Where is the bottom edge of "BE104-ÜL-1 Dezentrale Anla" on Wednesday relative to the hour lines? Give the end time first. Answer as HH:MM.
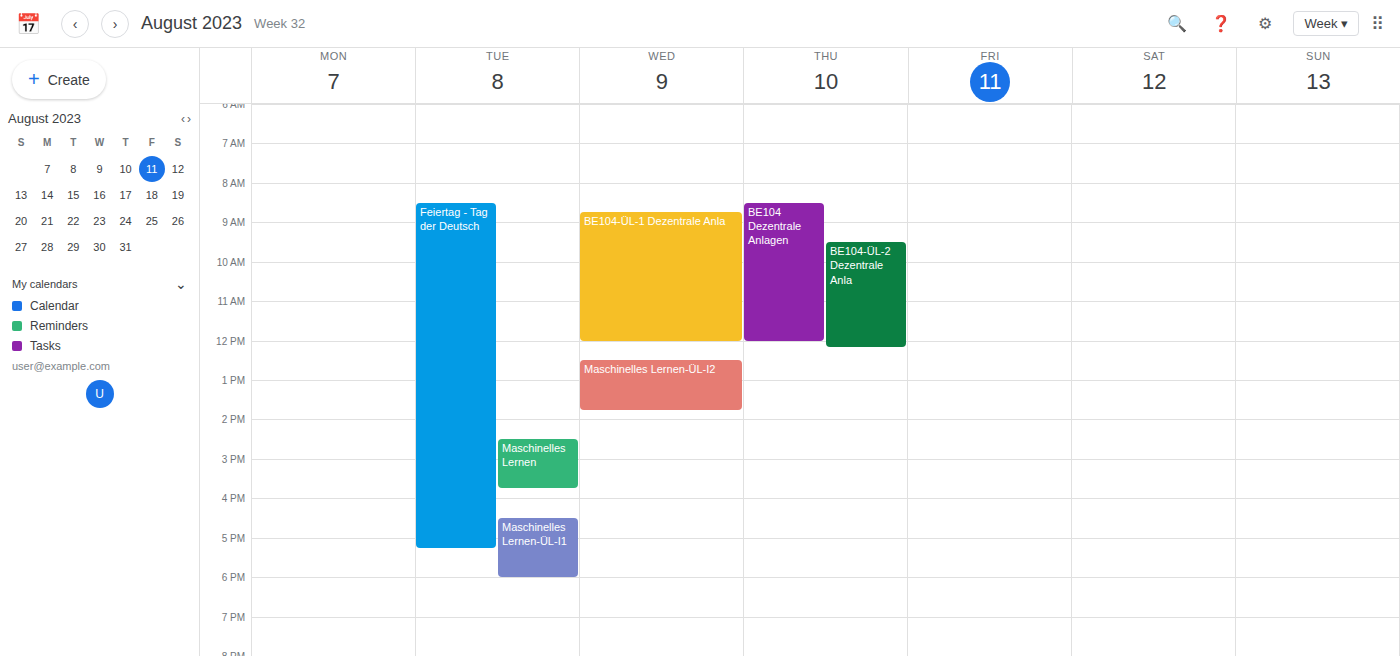
12:00 -- exactly on the 12:00 line.